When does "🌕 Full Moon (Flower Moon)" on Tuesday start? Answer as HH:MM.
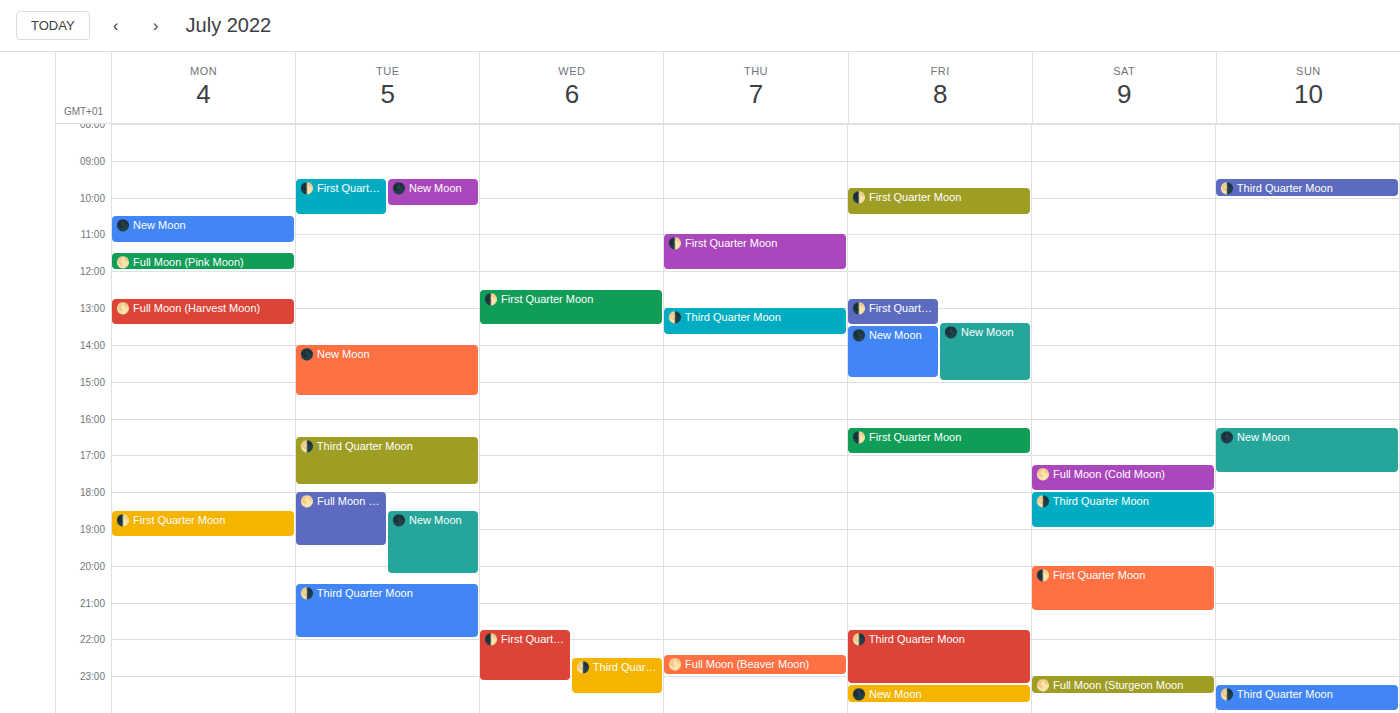
18:00